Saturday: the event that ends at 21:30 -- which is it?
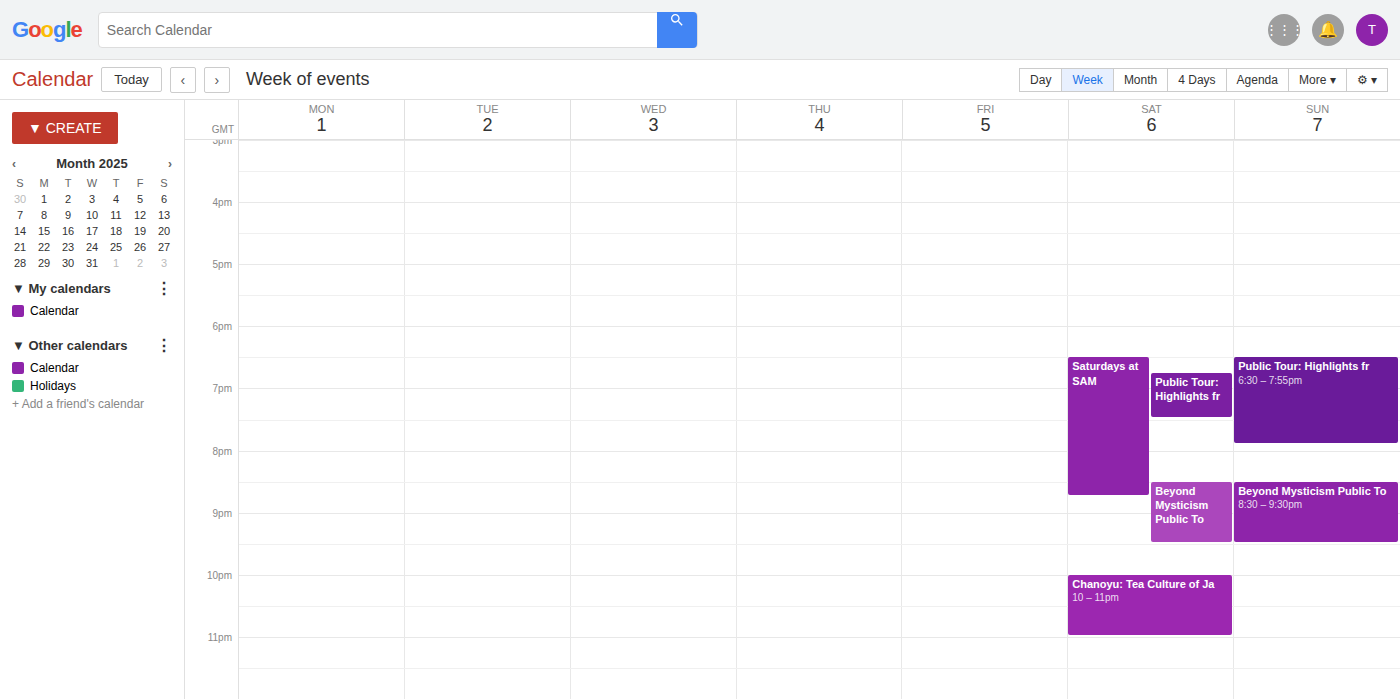
"Beyond Mysticism Public To"